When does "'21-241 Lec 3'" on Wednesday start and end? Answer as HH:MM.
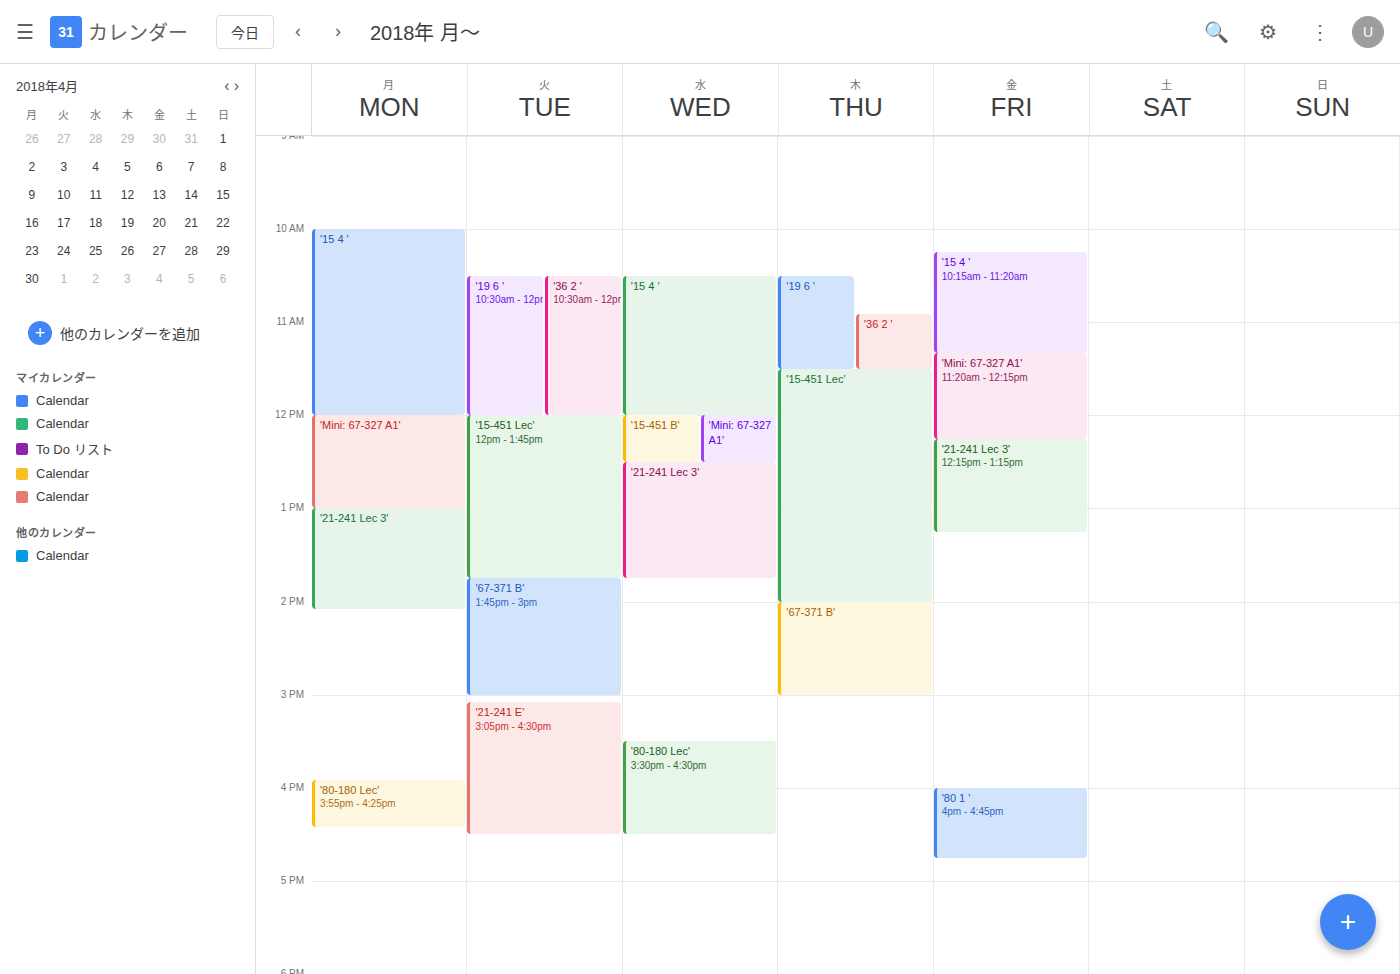
12:30 to 13:45